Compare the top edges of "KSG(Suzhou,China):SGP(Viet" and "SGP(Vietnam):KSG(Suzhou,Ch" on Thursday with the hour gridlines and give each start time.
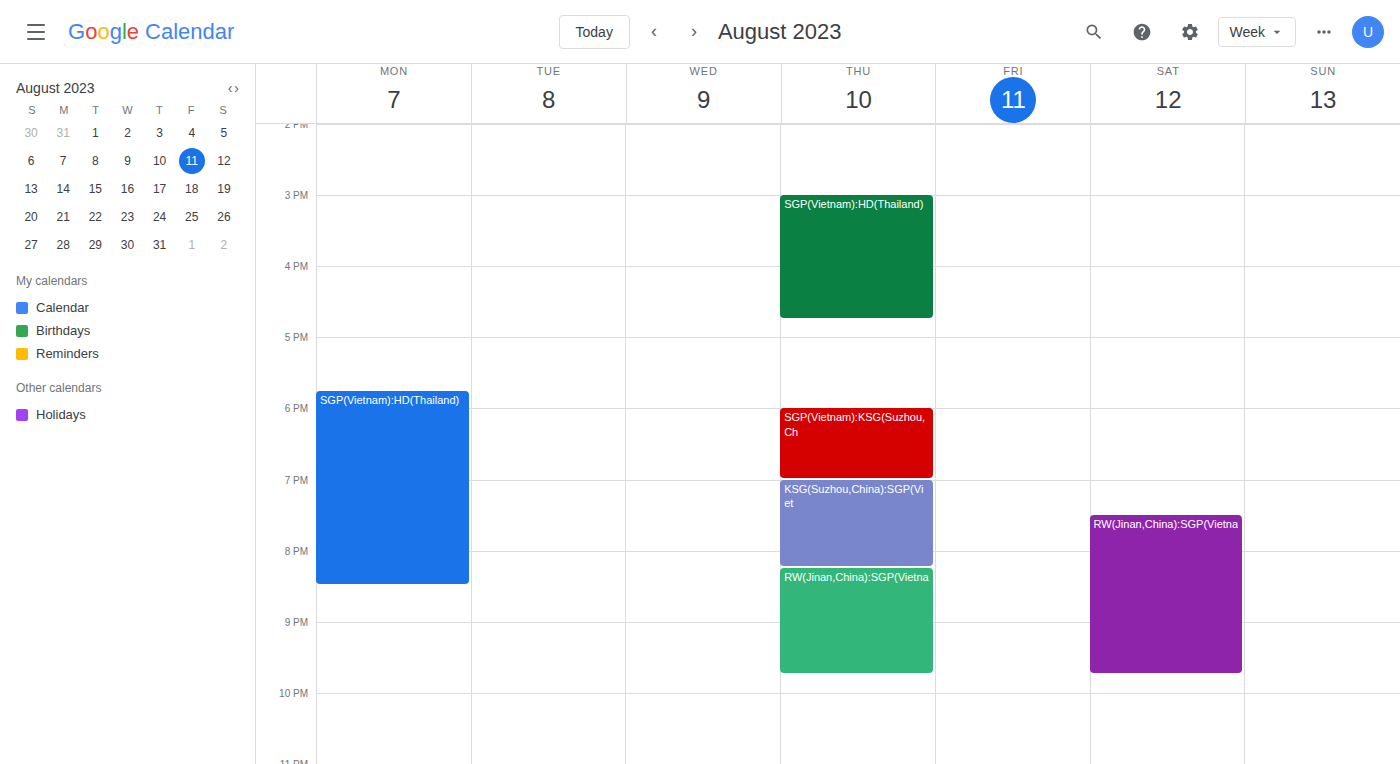
"KSG(Suzhou,China):SGP(Viet": 7:00 PM, exactly on the 7 PM line. "SGP(Vietnam):KSG(Suzhou,Ch": 6:00 PM, exactly on the 6 PM line.